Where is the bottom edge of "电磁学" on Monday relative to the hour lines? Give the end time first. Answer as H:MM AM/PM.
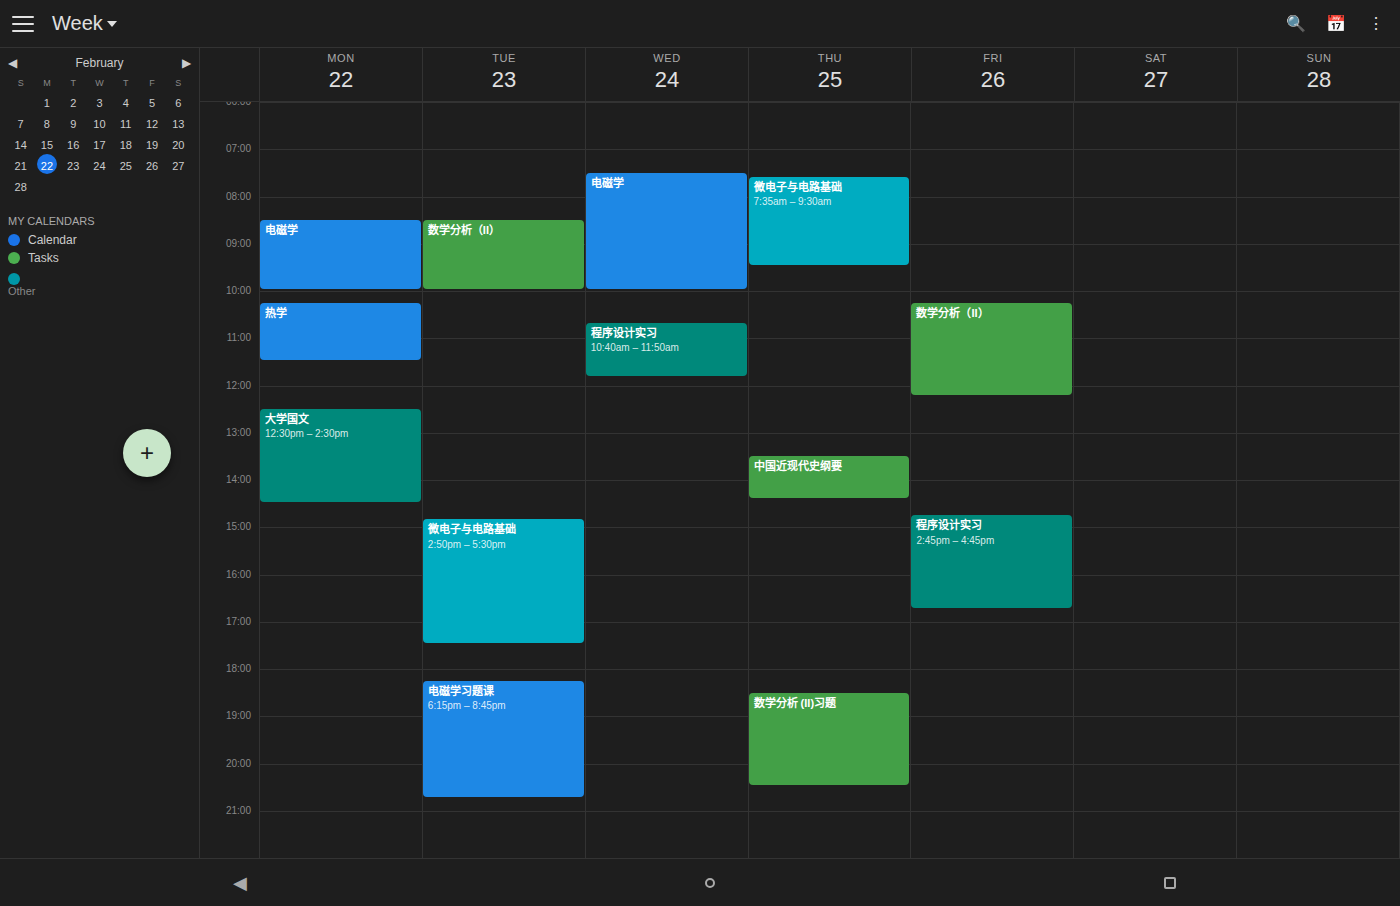
10:00 AM -- exactly on the 10 AM line.